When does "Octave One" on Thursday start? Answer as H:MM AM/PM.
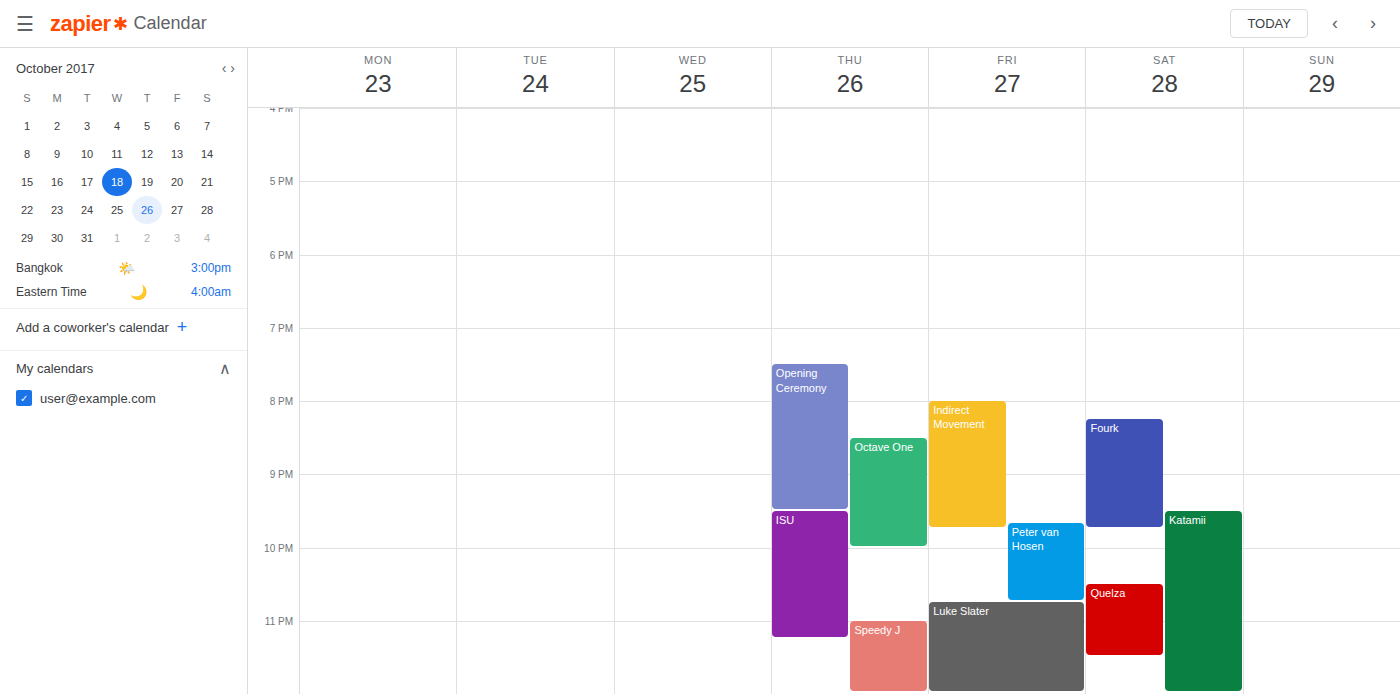
8:30 PM